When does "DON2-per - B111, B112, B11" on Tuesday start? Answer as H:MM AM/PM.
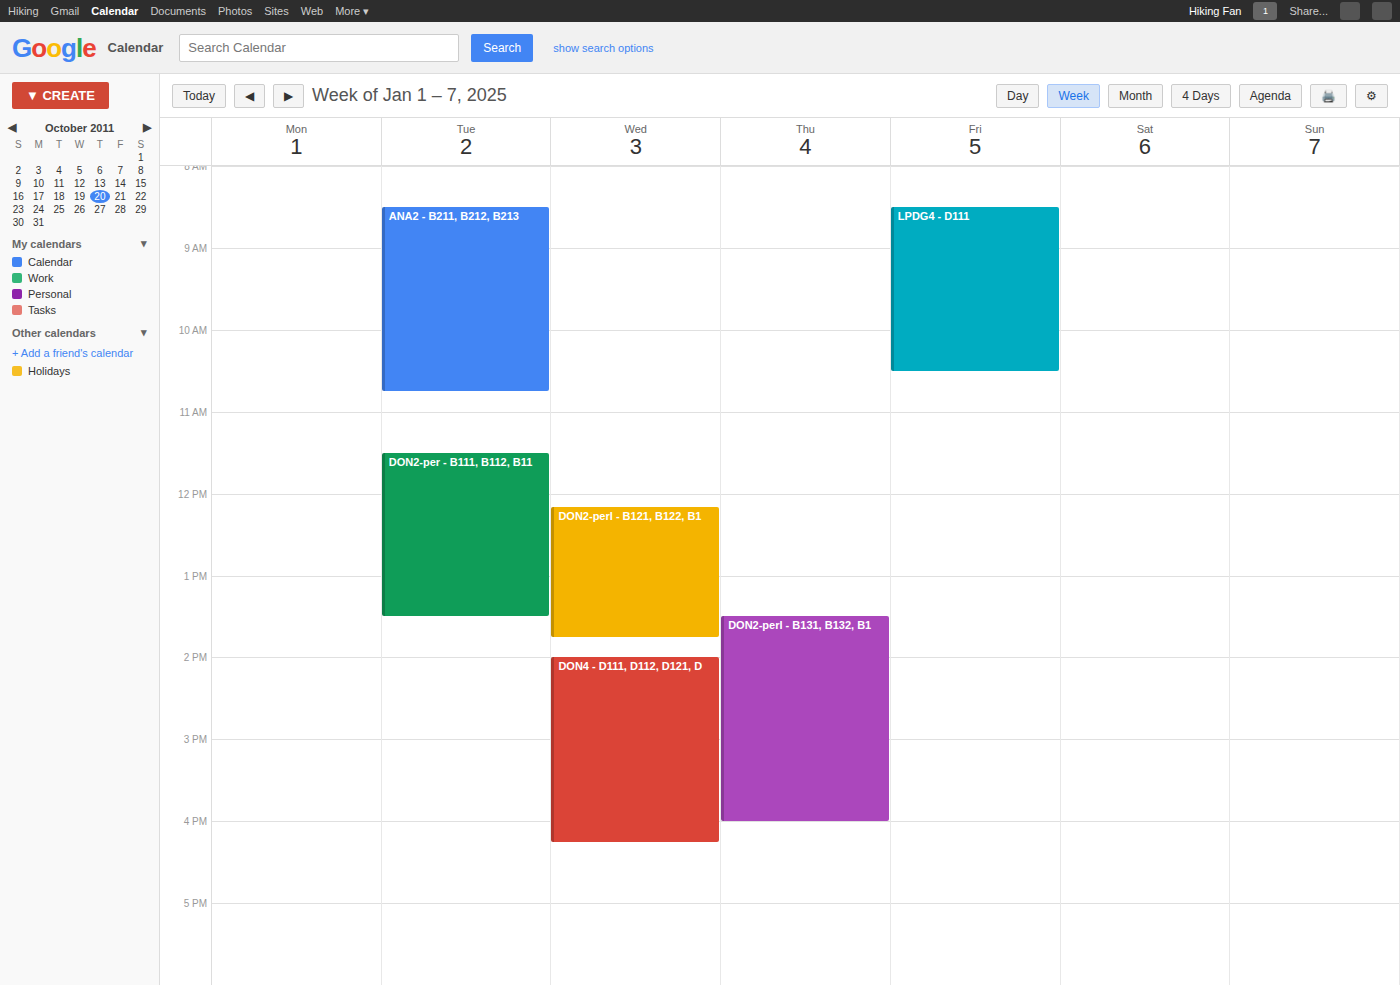
11:30 AM